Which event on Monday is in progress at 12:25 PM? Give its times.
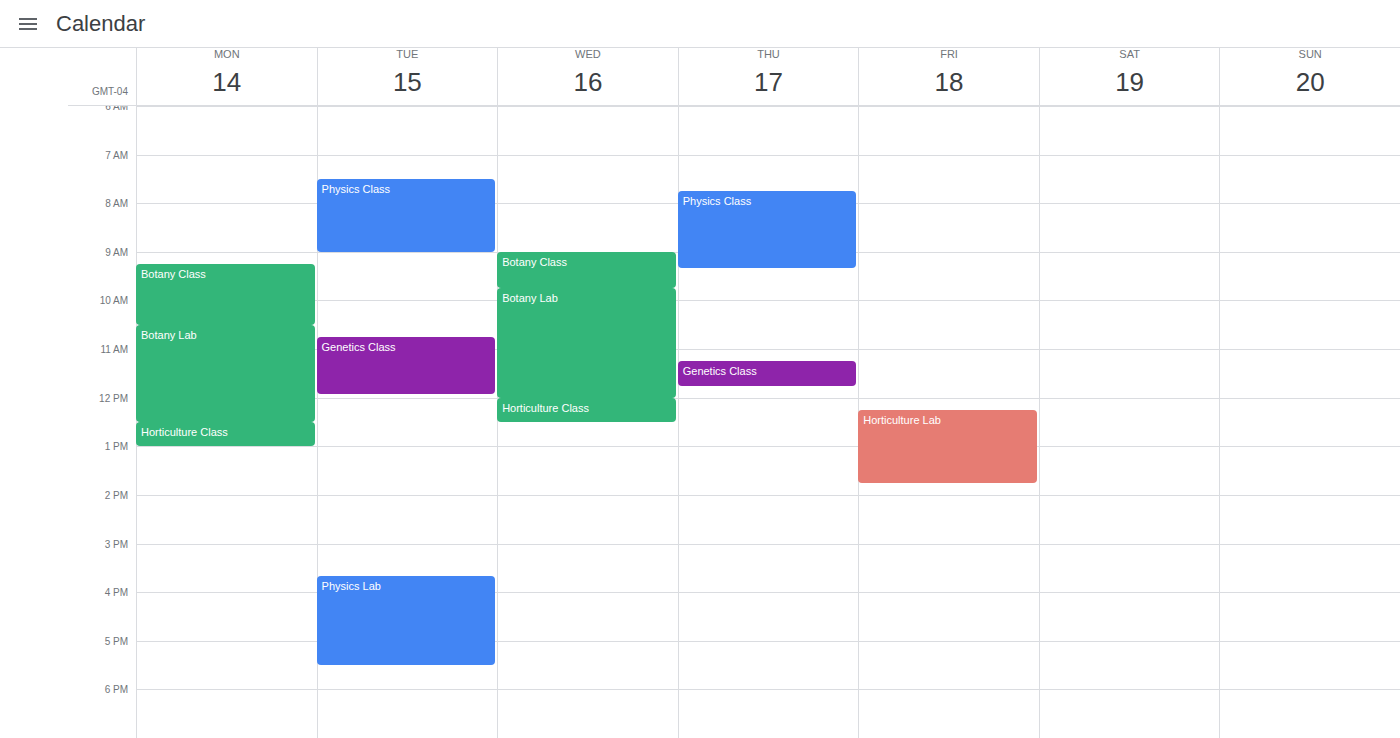
"Botany Lab", 10:30 AM to 12:30 PM